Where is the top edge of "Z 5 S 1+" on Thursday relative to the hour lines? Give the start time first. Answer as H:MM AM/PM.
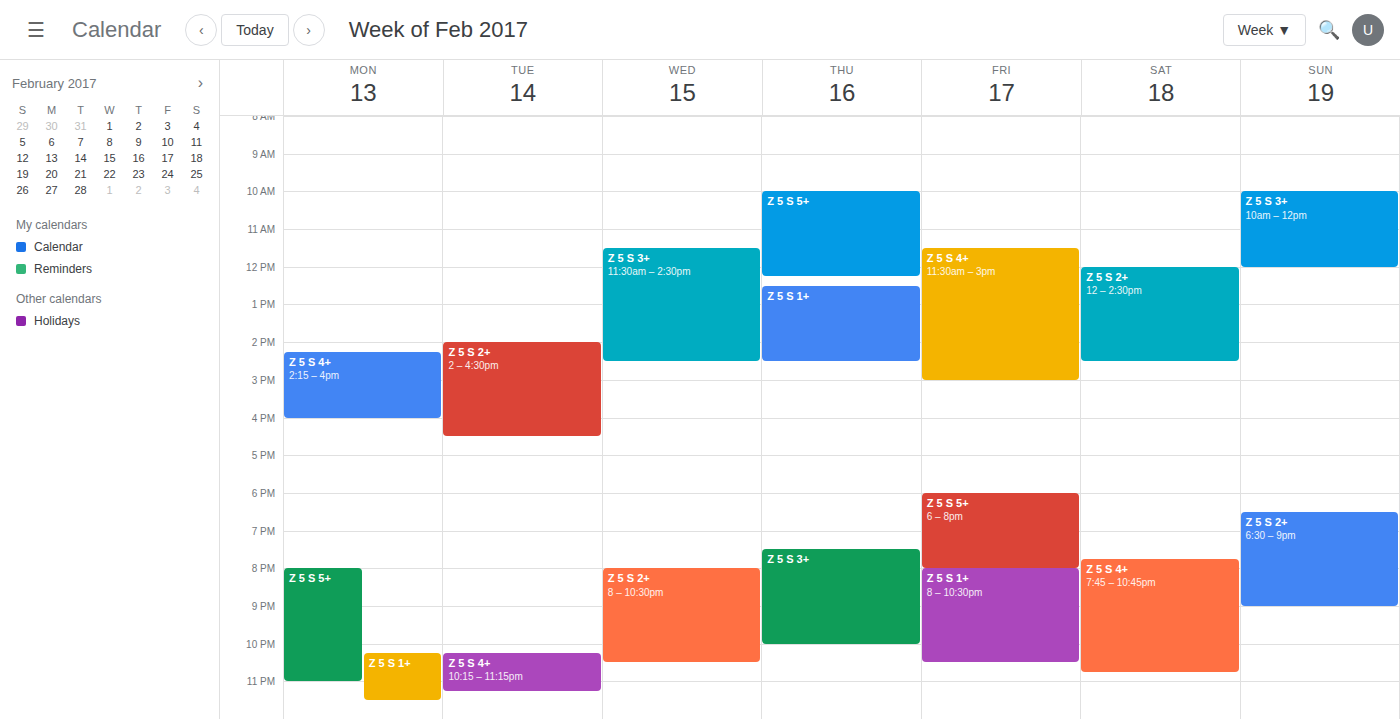
12:30 PM -- halfway between the 12 PM and 1 PM lines.